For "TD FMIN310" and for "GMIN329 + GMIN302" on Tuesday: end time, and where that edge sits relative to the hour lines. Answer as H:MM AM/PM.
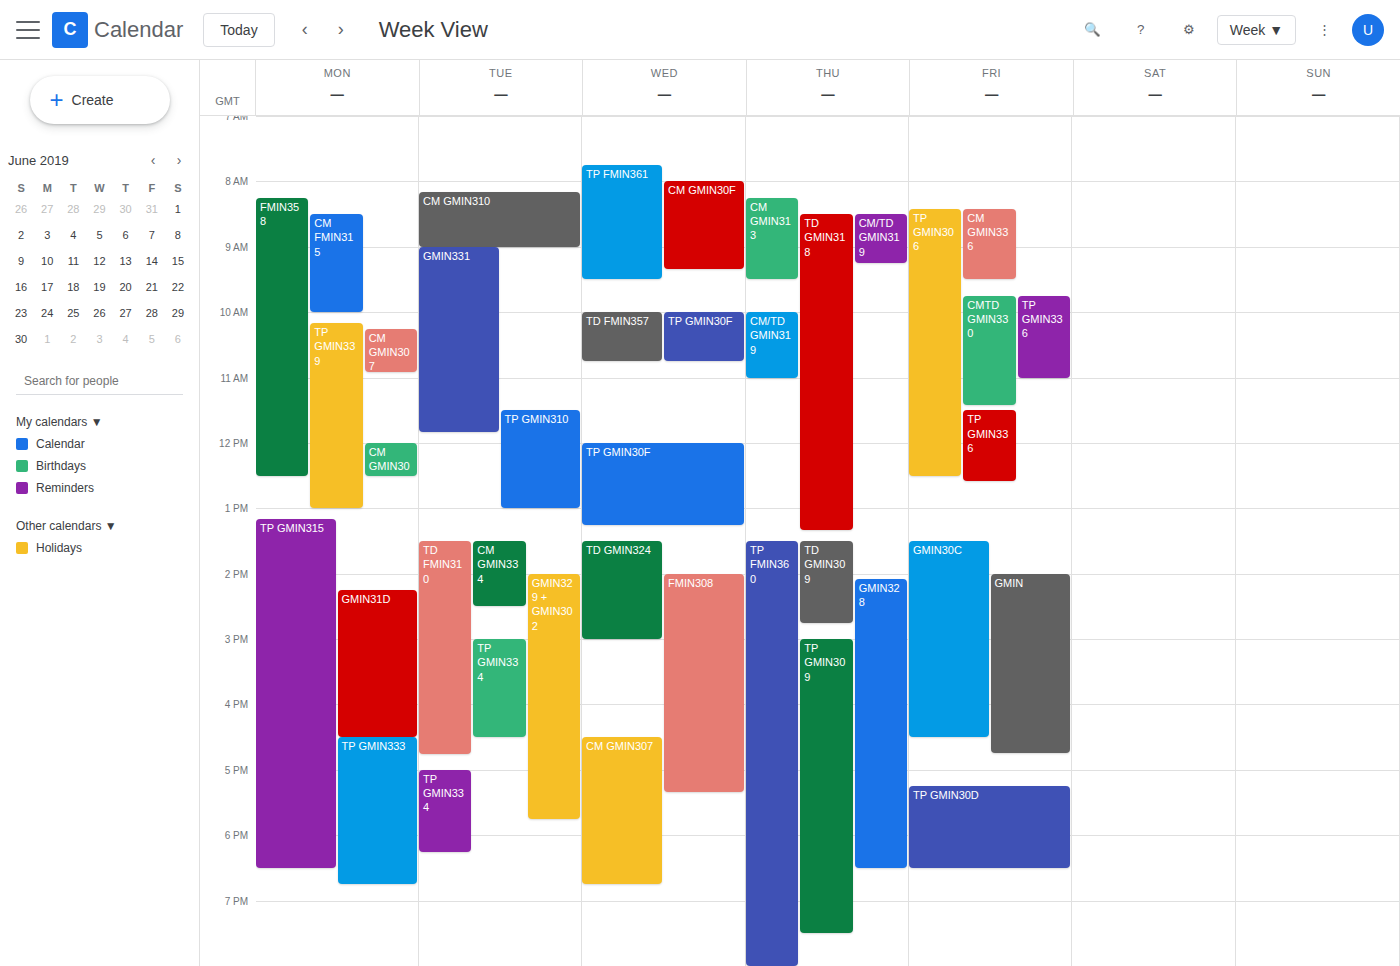
"TD FMIN310": 4:45 PM, neither: three quarters of the way from the 4 PM line to the 5 PM line. "GMIN329 + GMIN302": 5:45 PM, neither: three quarters of the way from the 5 PM line to the 6 PM line.